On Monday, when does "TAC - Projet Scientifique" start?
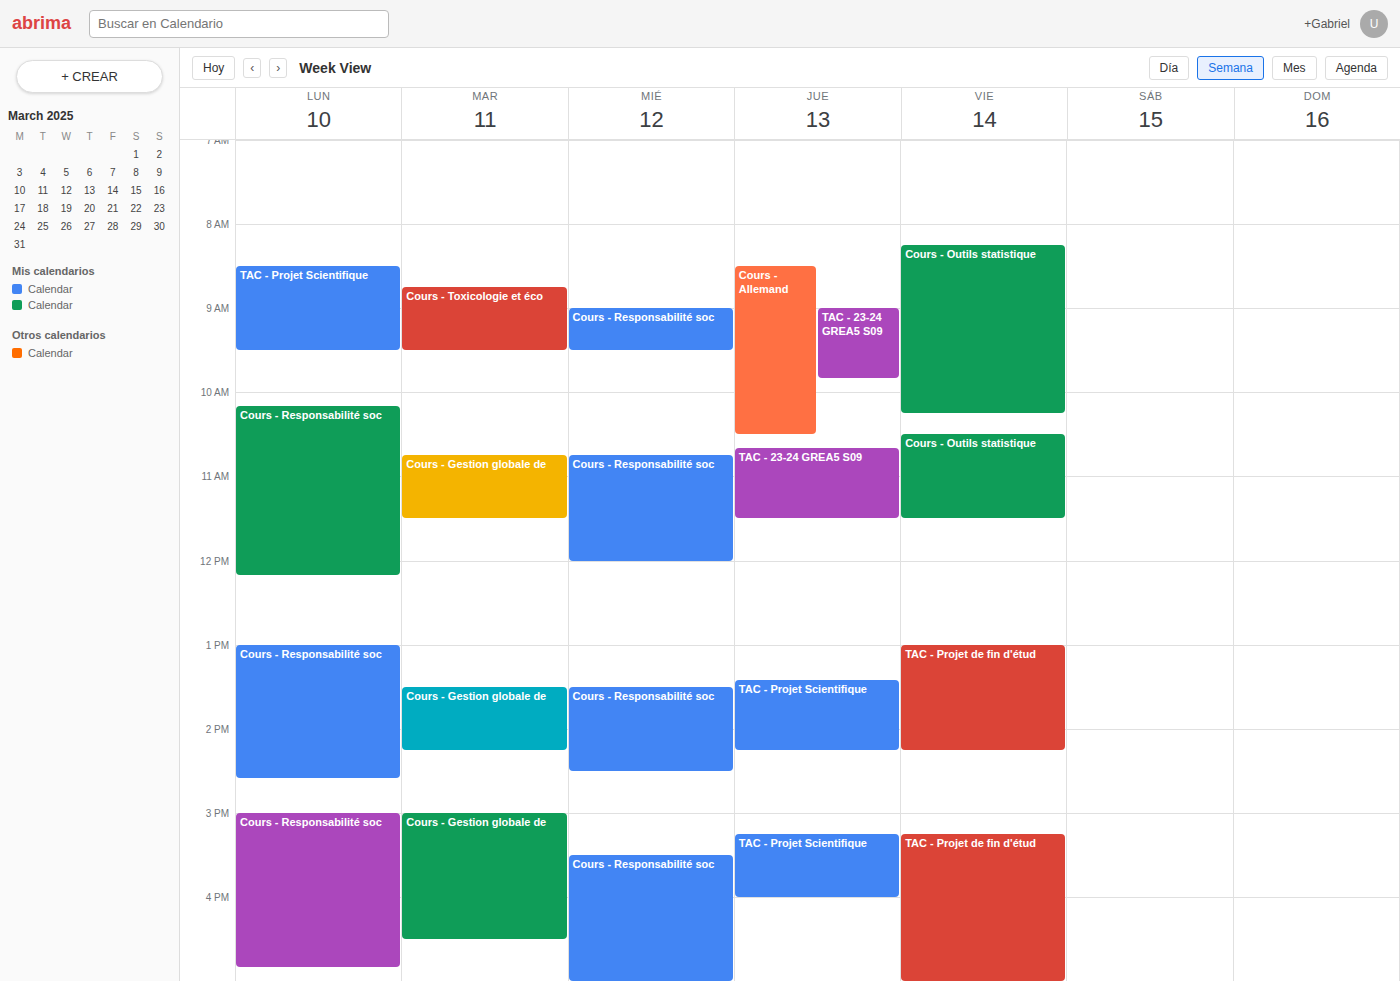
8:30 AM